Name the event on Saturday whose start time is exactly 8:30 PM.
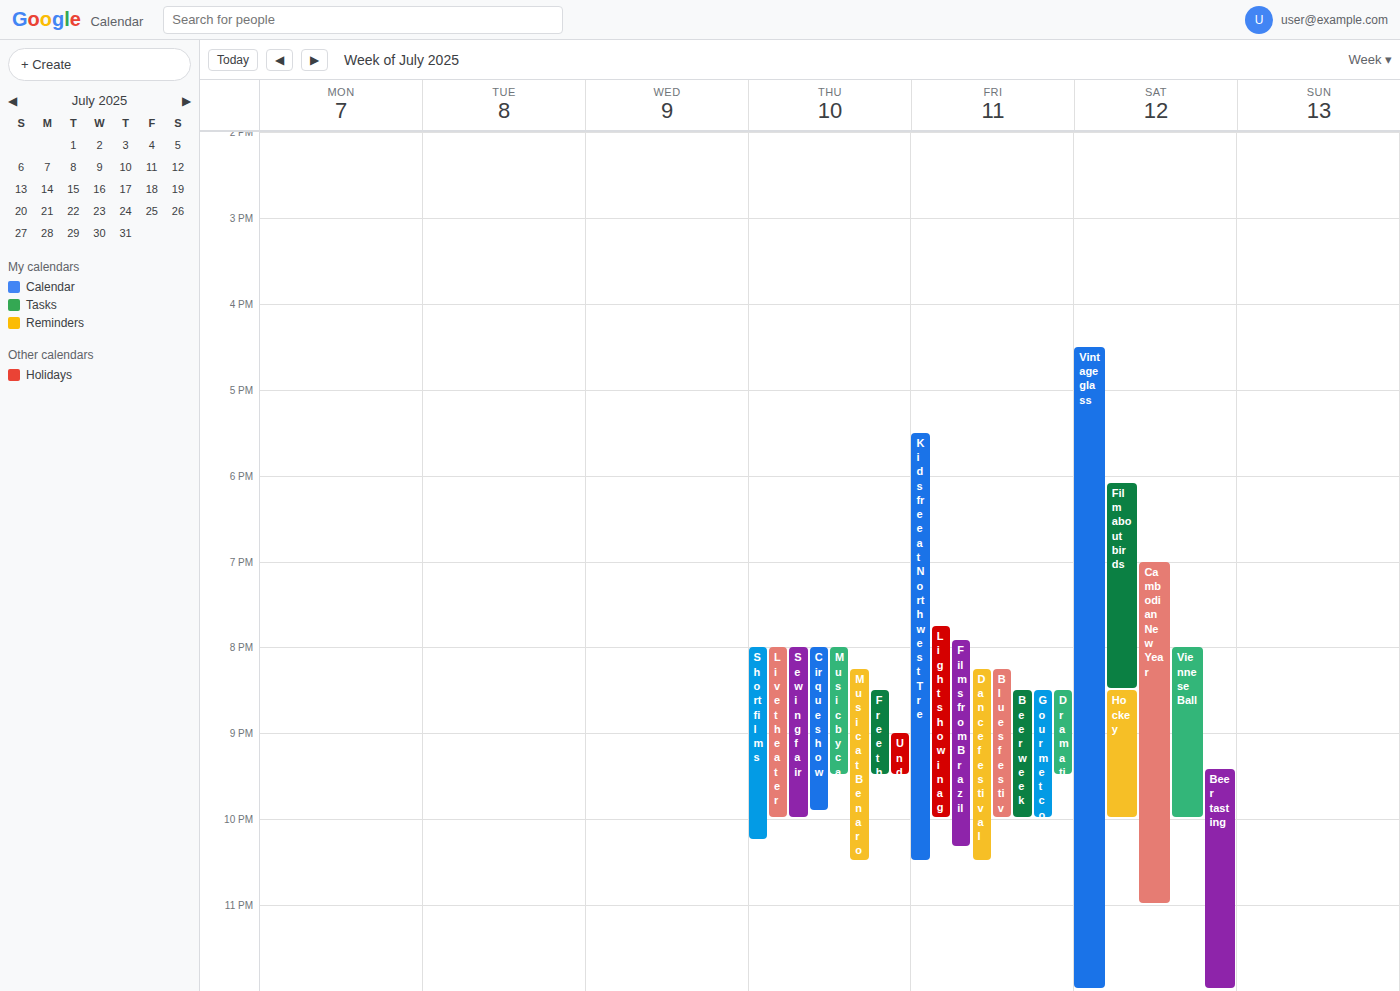
"Hockey"